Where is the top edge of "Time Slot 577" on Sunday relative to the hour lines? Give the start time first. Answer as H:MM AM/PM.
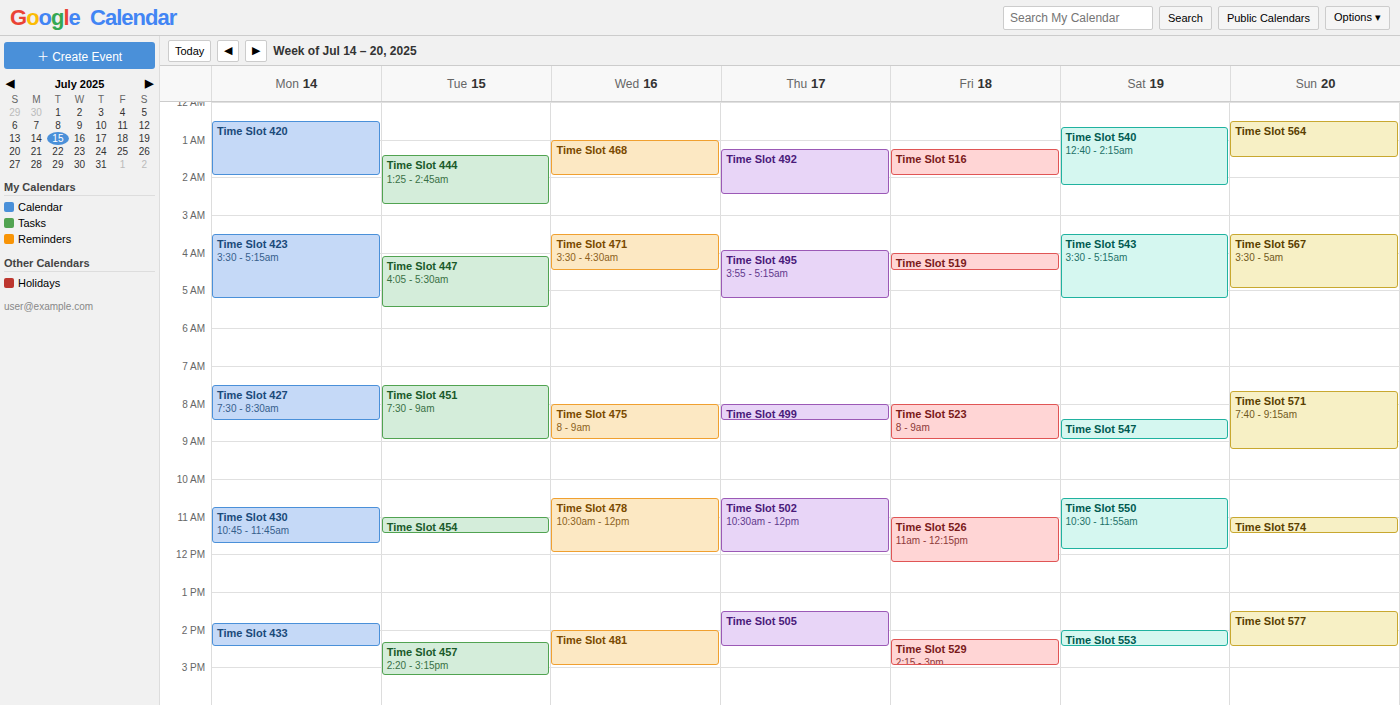
1:30 PM -- halfway between the 1 PM and 2 PM lines.